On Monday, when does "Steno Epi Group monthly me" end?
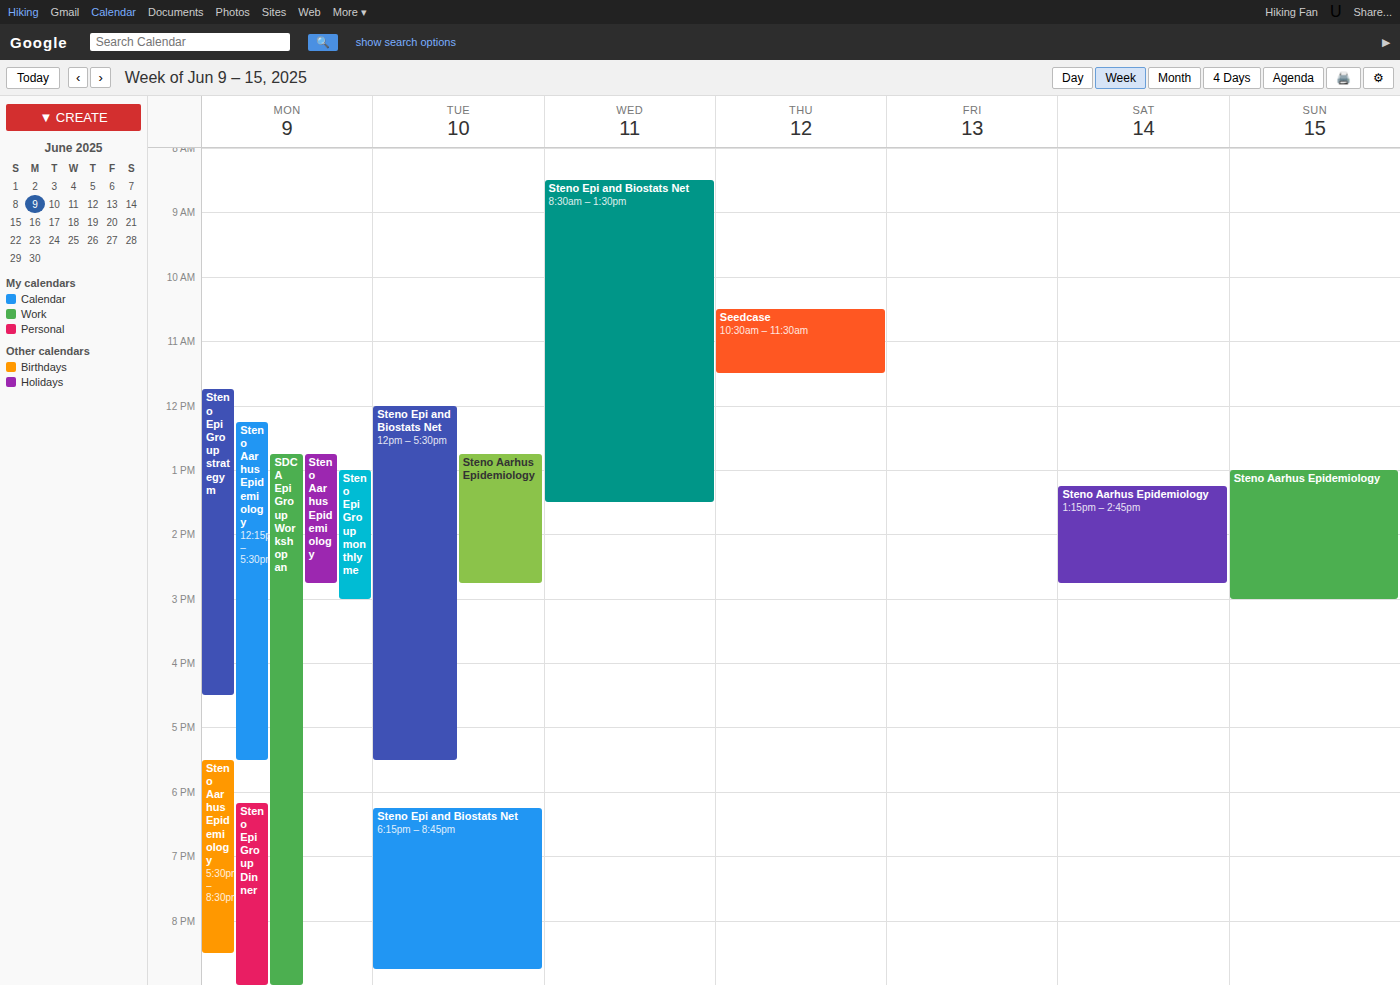
3:00 PM